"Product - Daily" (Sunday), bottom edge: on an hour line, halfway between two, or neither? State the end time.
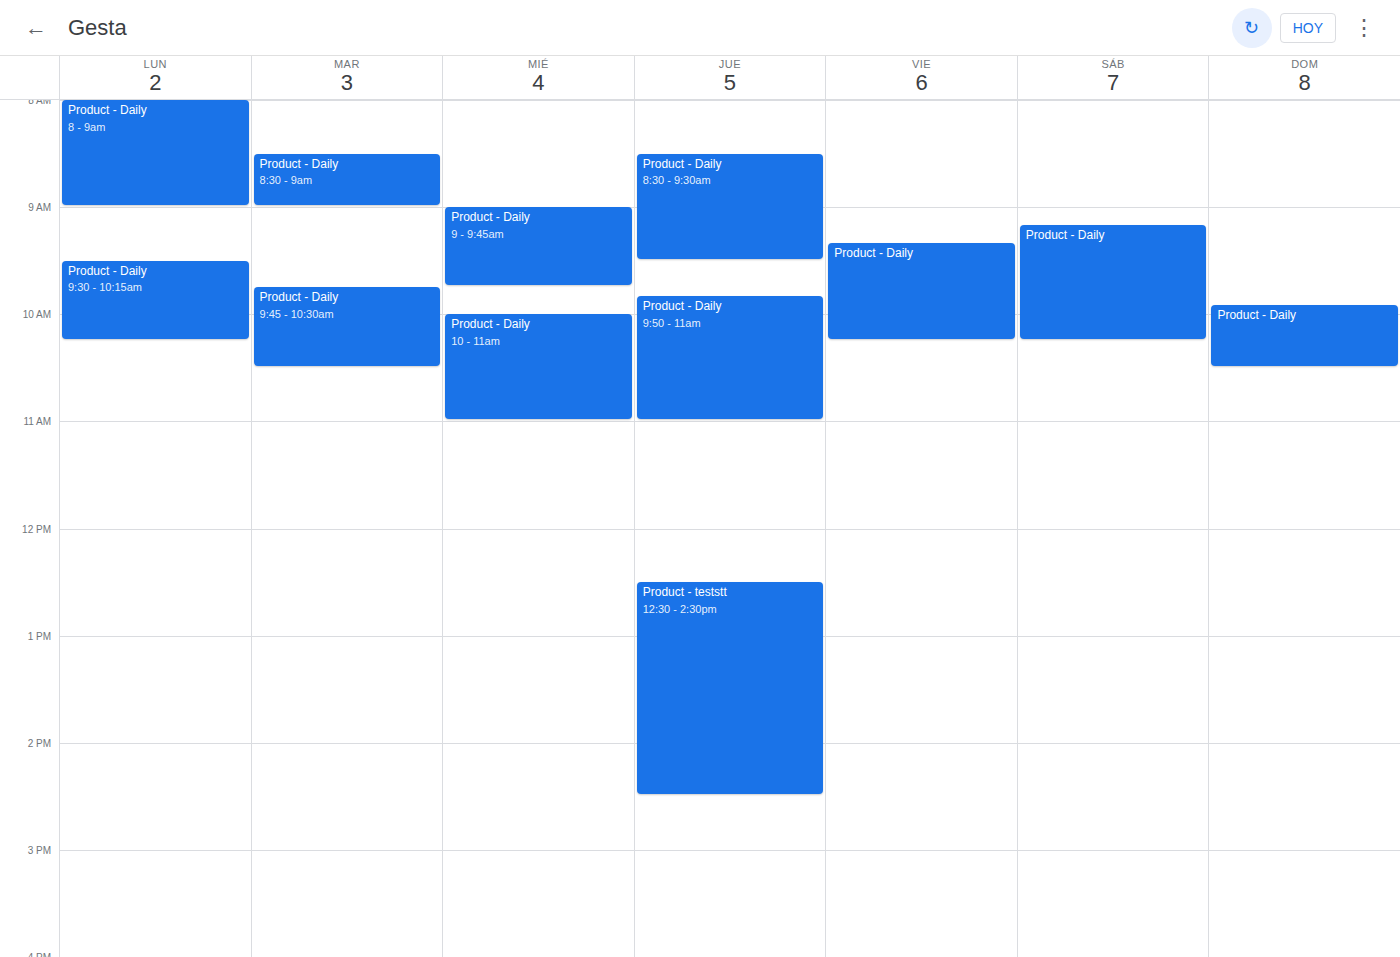
10:30 -- halfway between the 10:00 and 11:00 lines.